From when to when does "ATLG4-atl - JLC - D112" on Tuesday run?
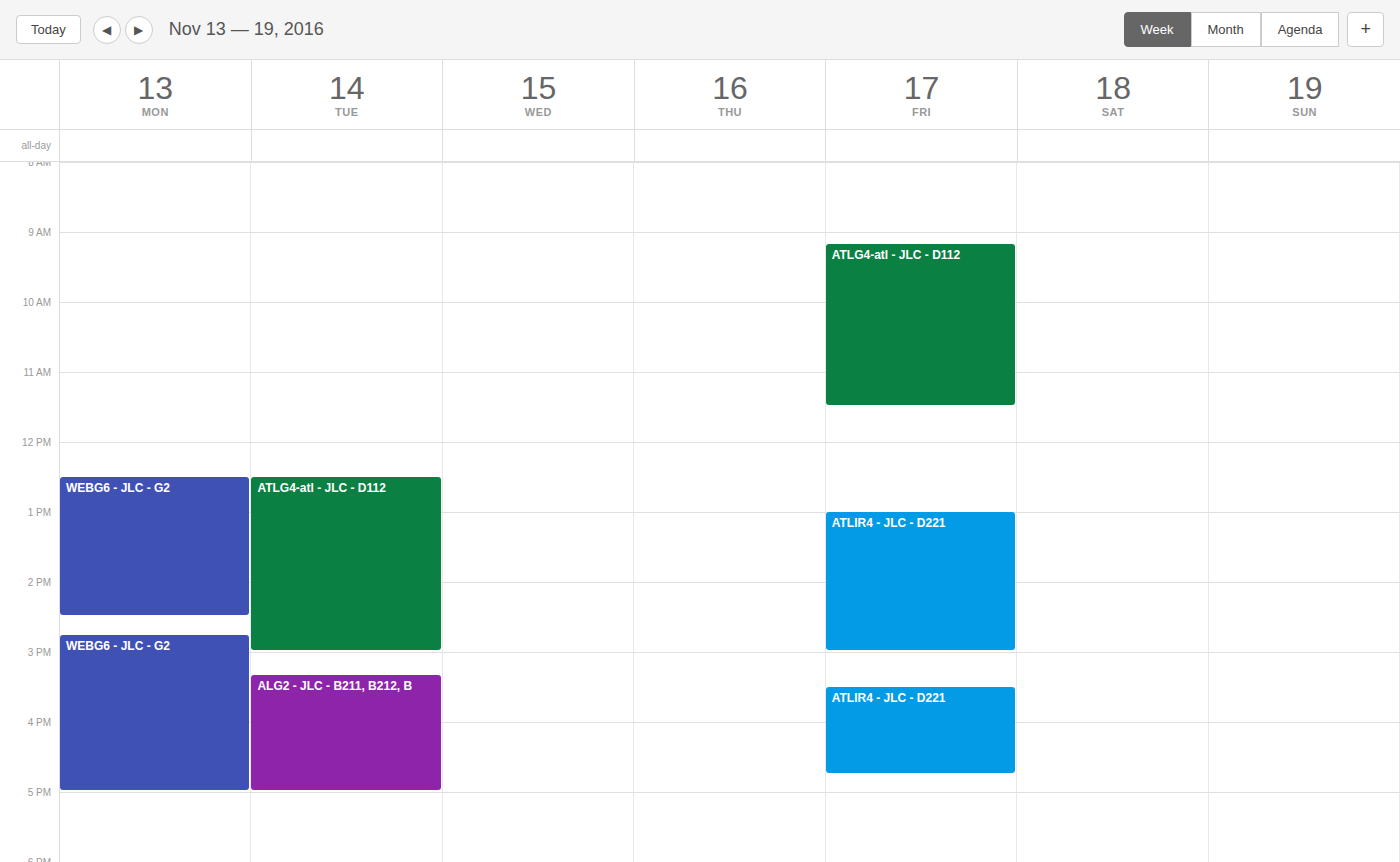
12:30 PM to 3:00 PM